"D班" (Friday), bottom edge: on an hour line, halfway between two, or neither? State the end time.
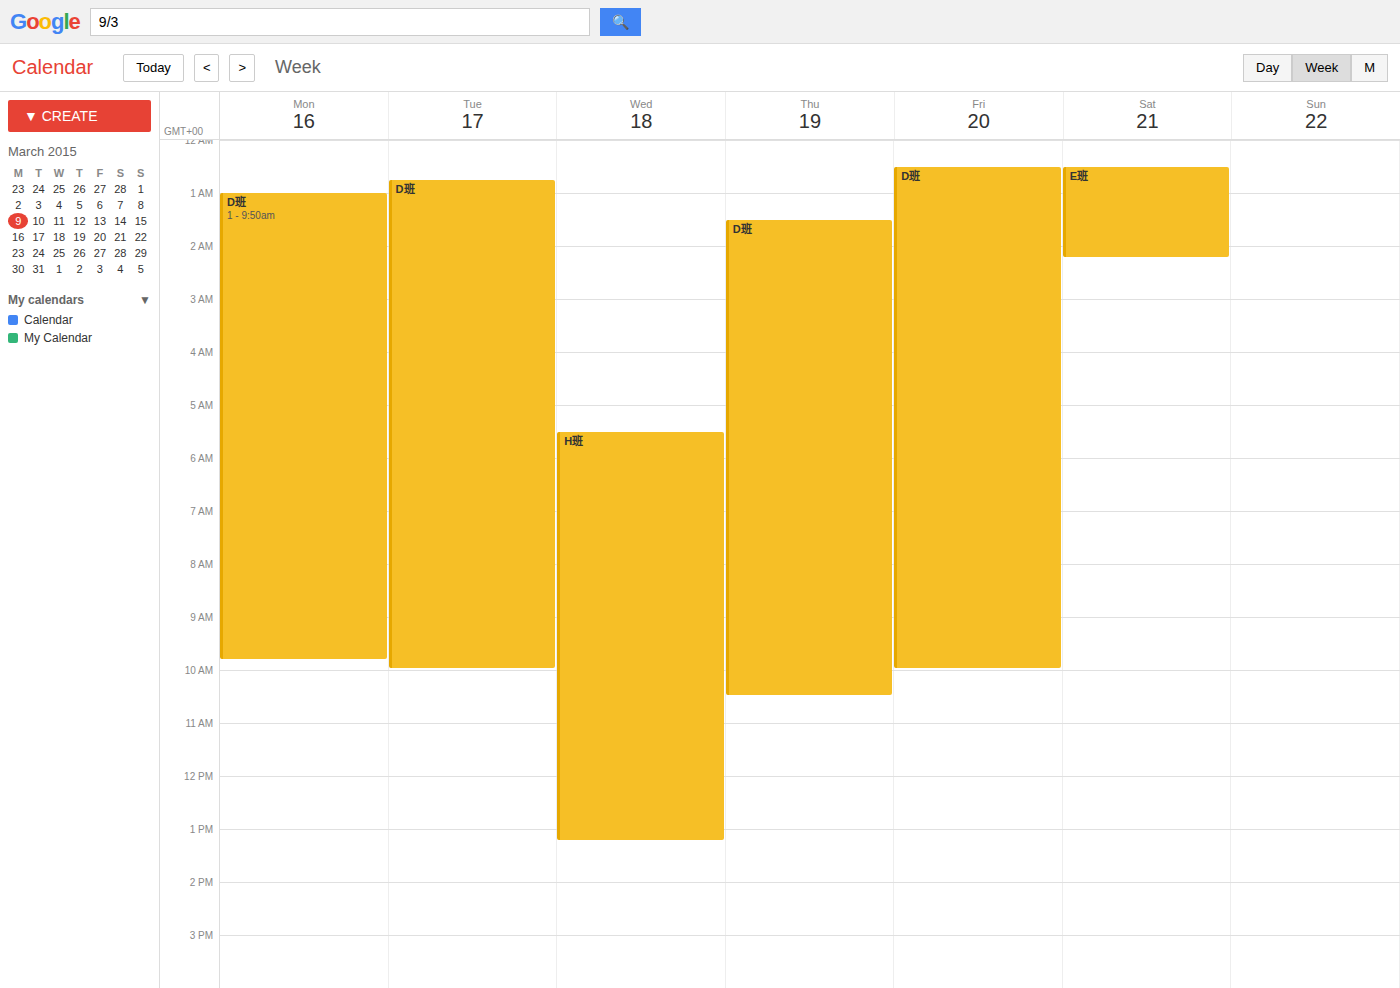
10:00 AM -- exactly on the 10 AM line.